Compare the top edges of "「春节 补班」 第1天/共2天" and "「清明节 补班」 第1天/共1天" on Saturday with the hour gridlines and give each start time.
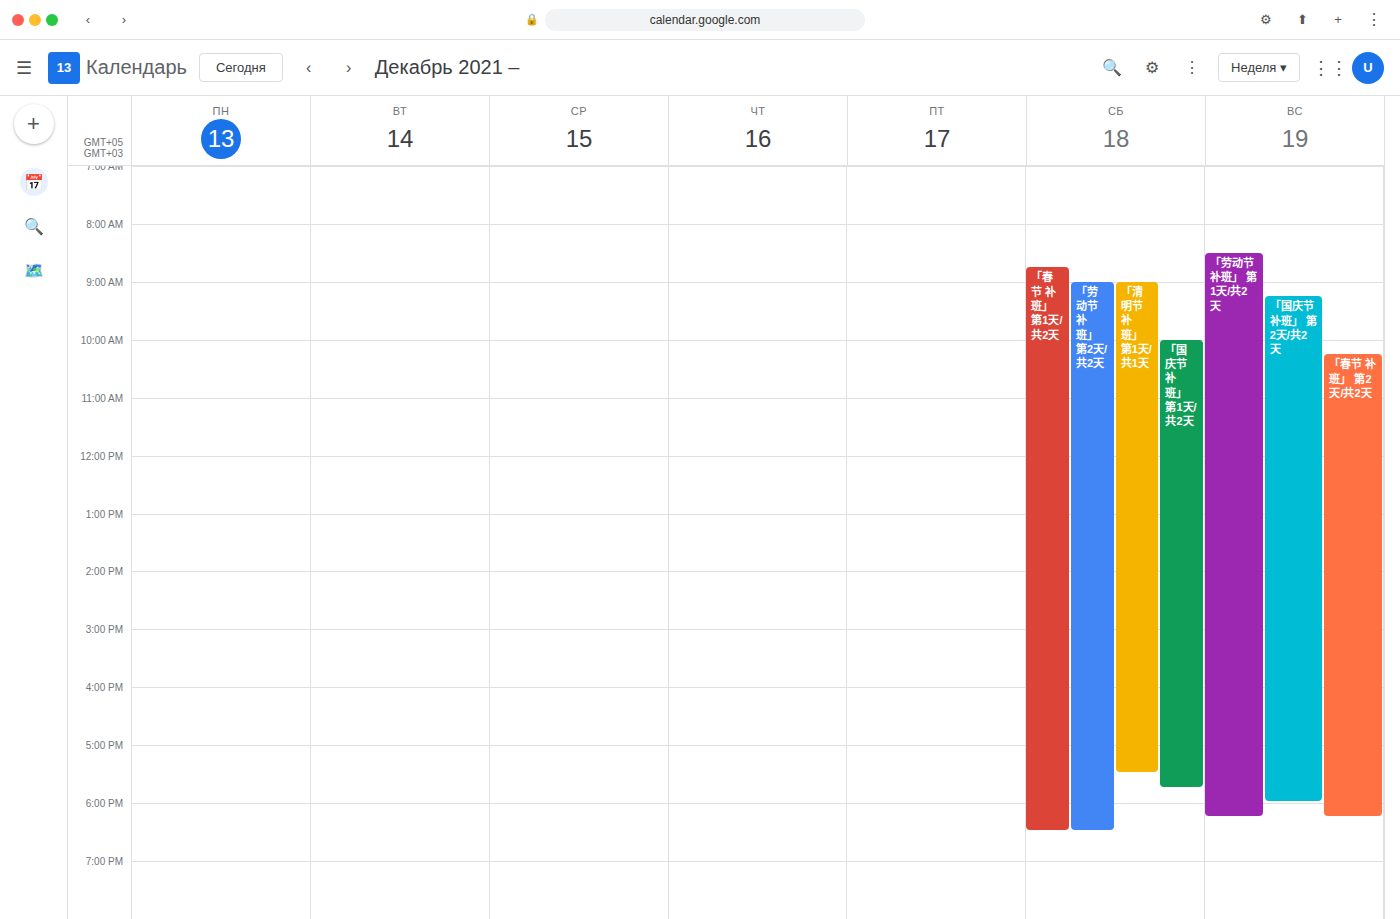
"「春节 补班」 第1天/共2天": 8:45 AM, neither: three quarters of the way from the 8 AM line to the 9 AM line. "「清明节 补班」 第1天/共1天": 9:00 AM, exactly on the 9 AM line.